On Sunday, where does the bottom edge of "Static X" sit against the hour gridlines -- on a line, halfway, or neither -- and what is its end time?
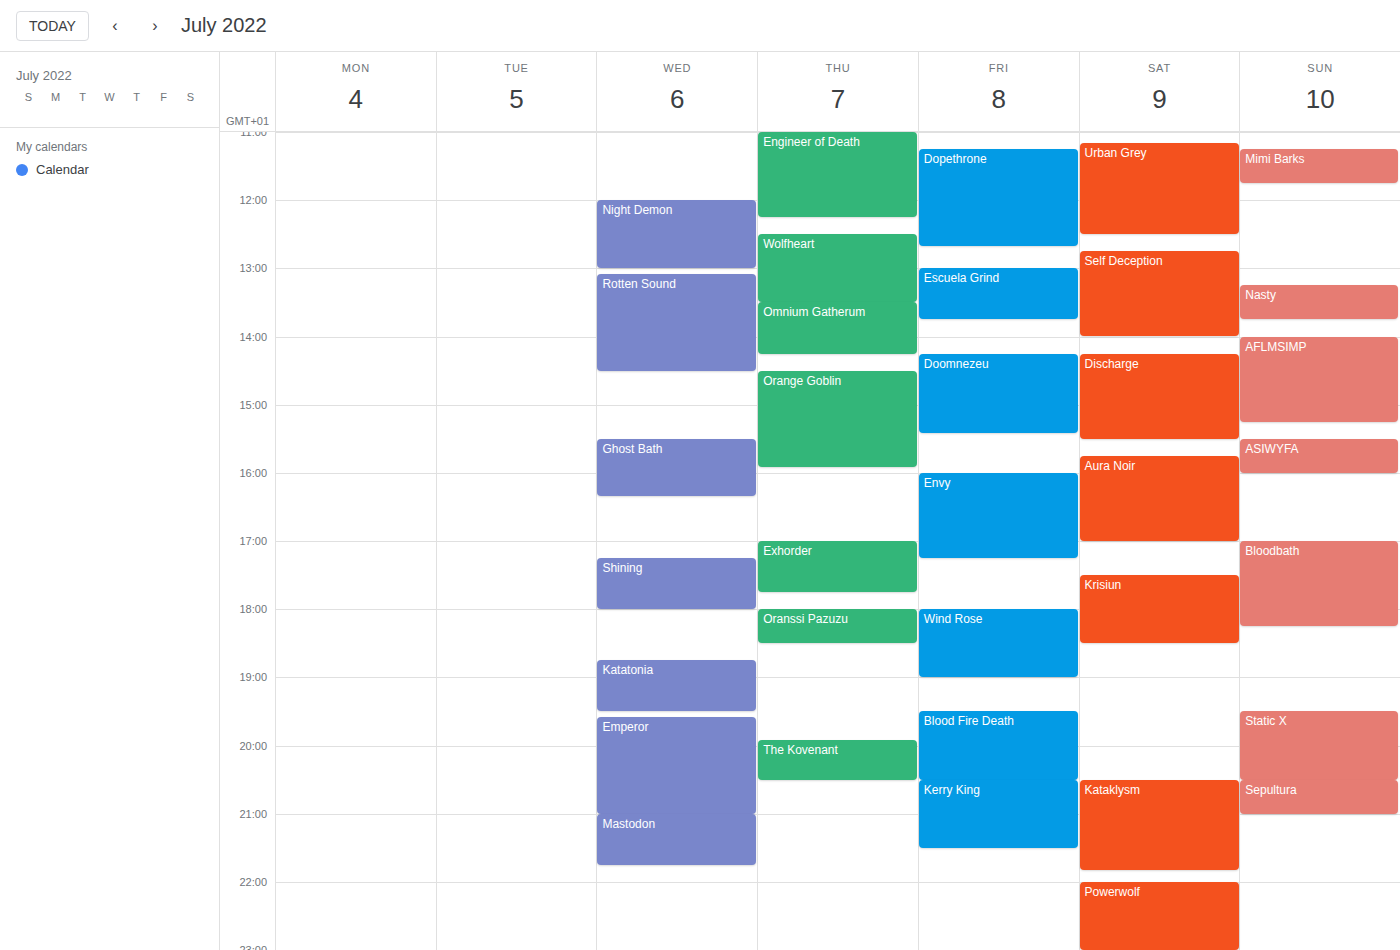
8:30 PM -- halfway between the 8 PM and 9 PM lines.